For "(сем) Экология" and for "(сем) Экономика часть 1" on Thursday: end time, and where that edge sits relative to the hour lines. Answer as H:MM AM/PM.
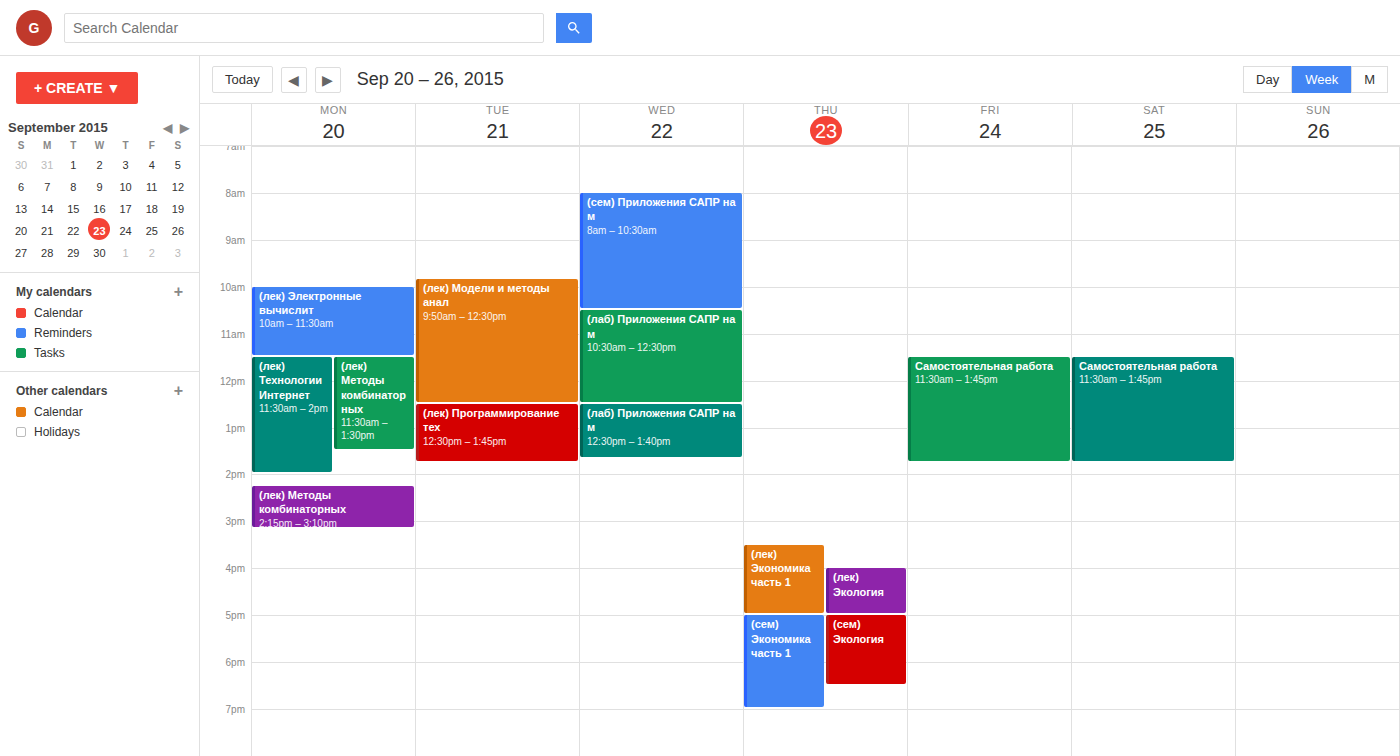
"(сем) Экология": 6:30 PM, halfway between the 6 PM and 7 PM lines. "(сем) Экономика часть 1": 7:00 PM, exactly on the 7 PM line.